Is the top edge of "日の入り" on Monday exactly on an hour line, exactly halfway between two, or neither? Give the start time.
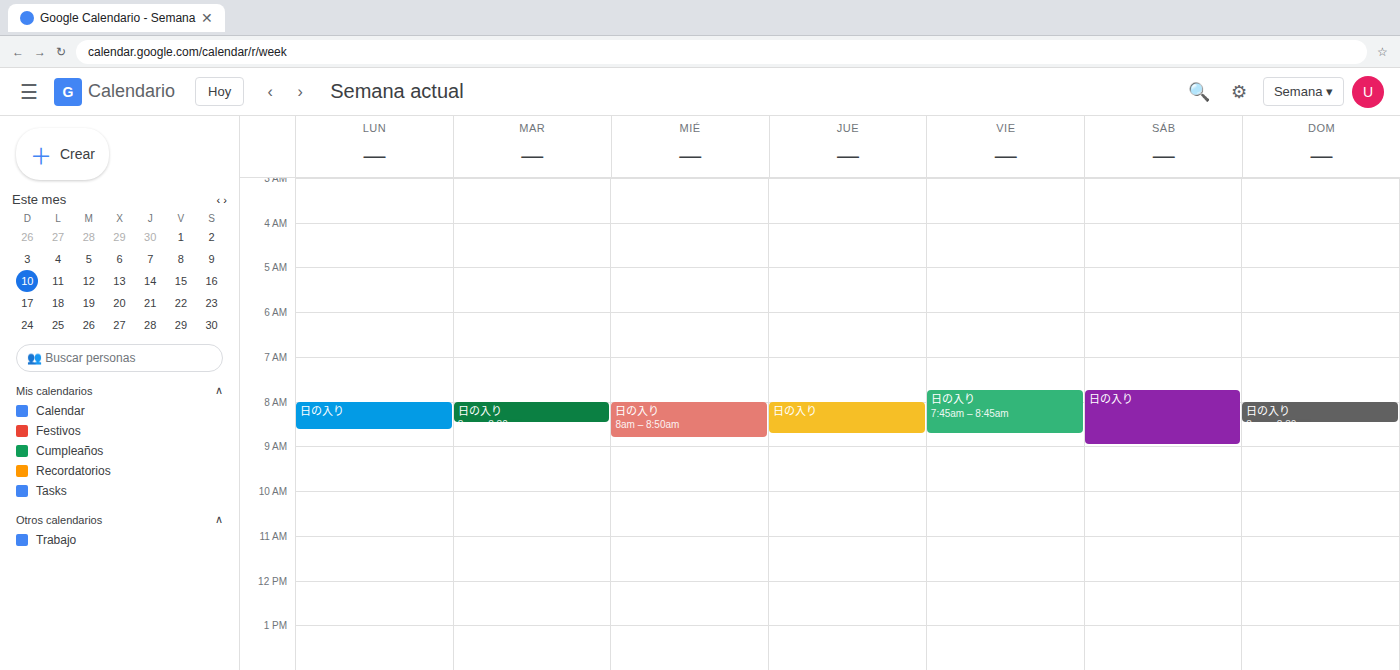
8:00 AM -- exactly on the 8 AM line.